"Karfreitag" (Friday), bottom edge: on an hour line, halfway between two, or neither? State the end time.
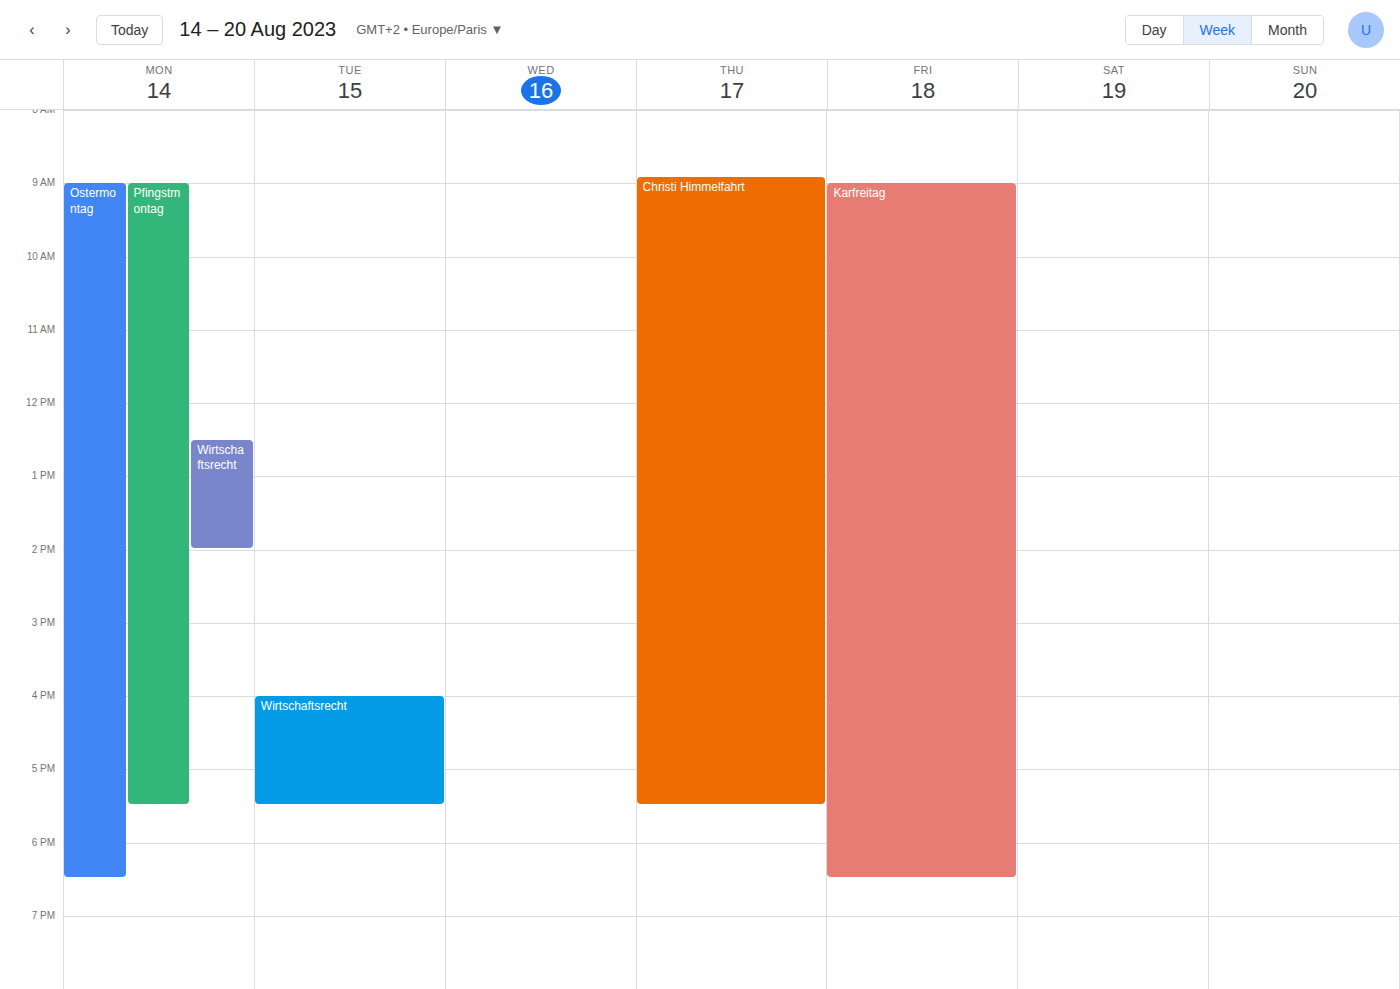
6:30 PM -- halfway between the 6 PM and 7 PM lines.